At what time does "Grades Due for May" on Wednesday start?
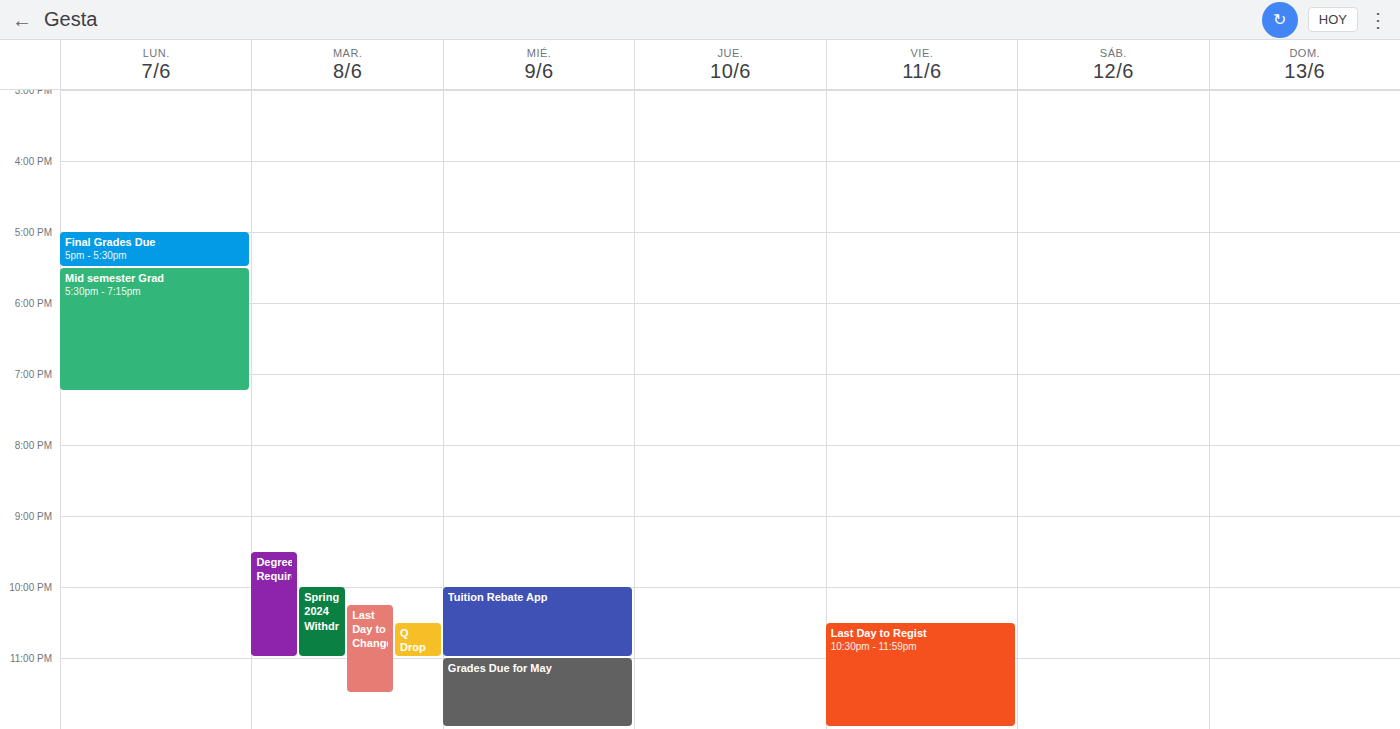
11:00 PM